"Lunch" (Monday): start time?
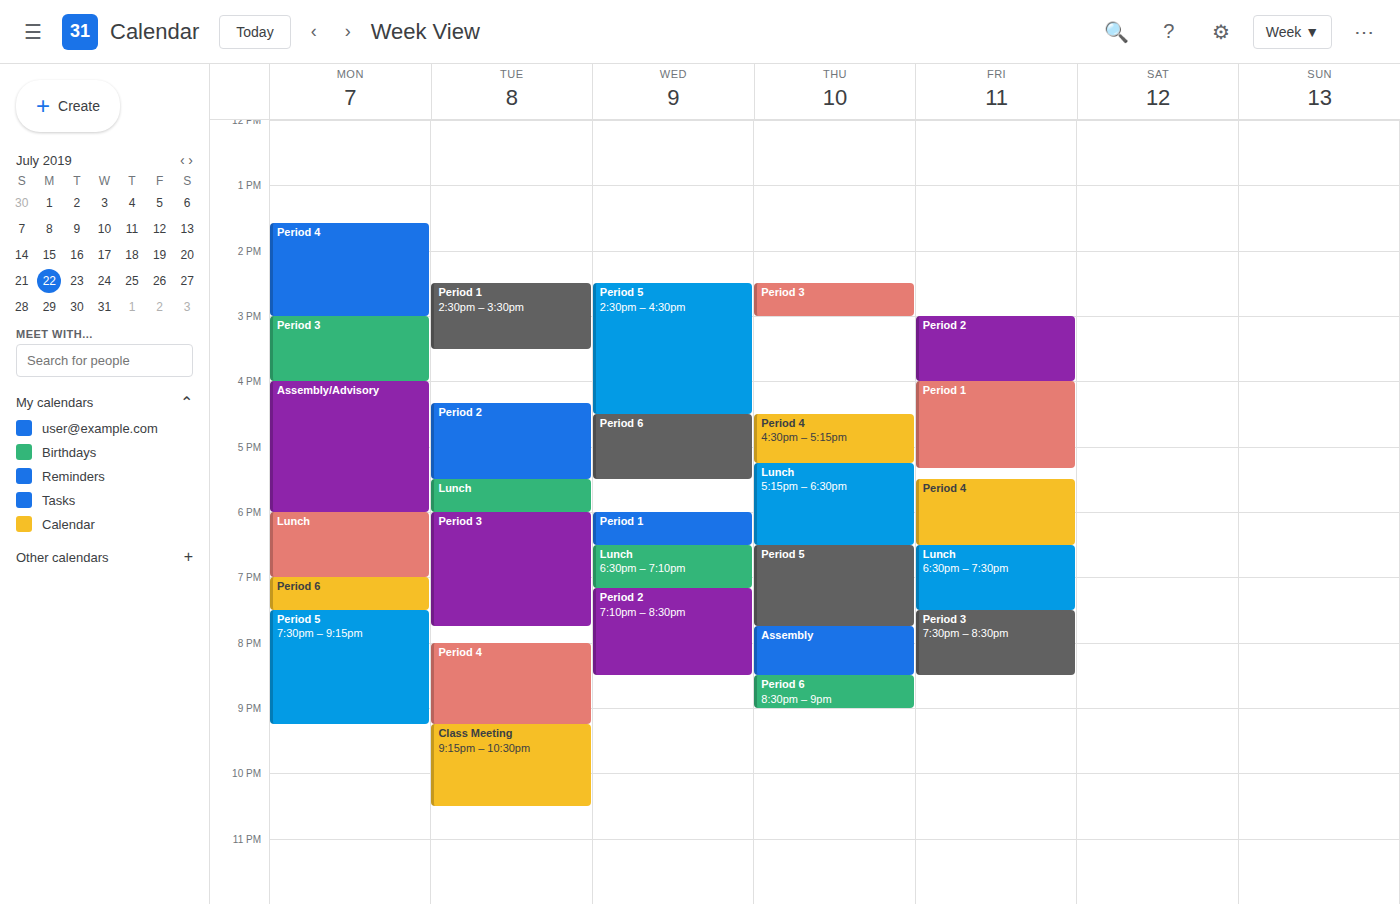
6:00 PM